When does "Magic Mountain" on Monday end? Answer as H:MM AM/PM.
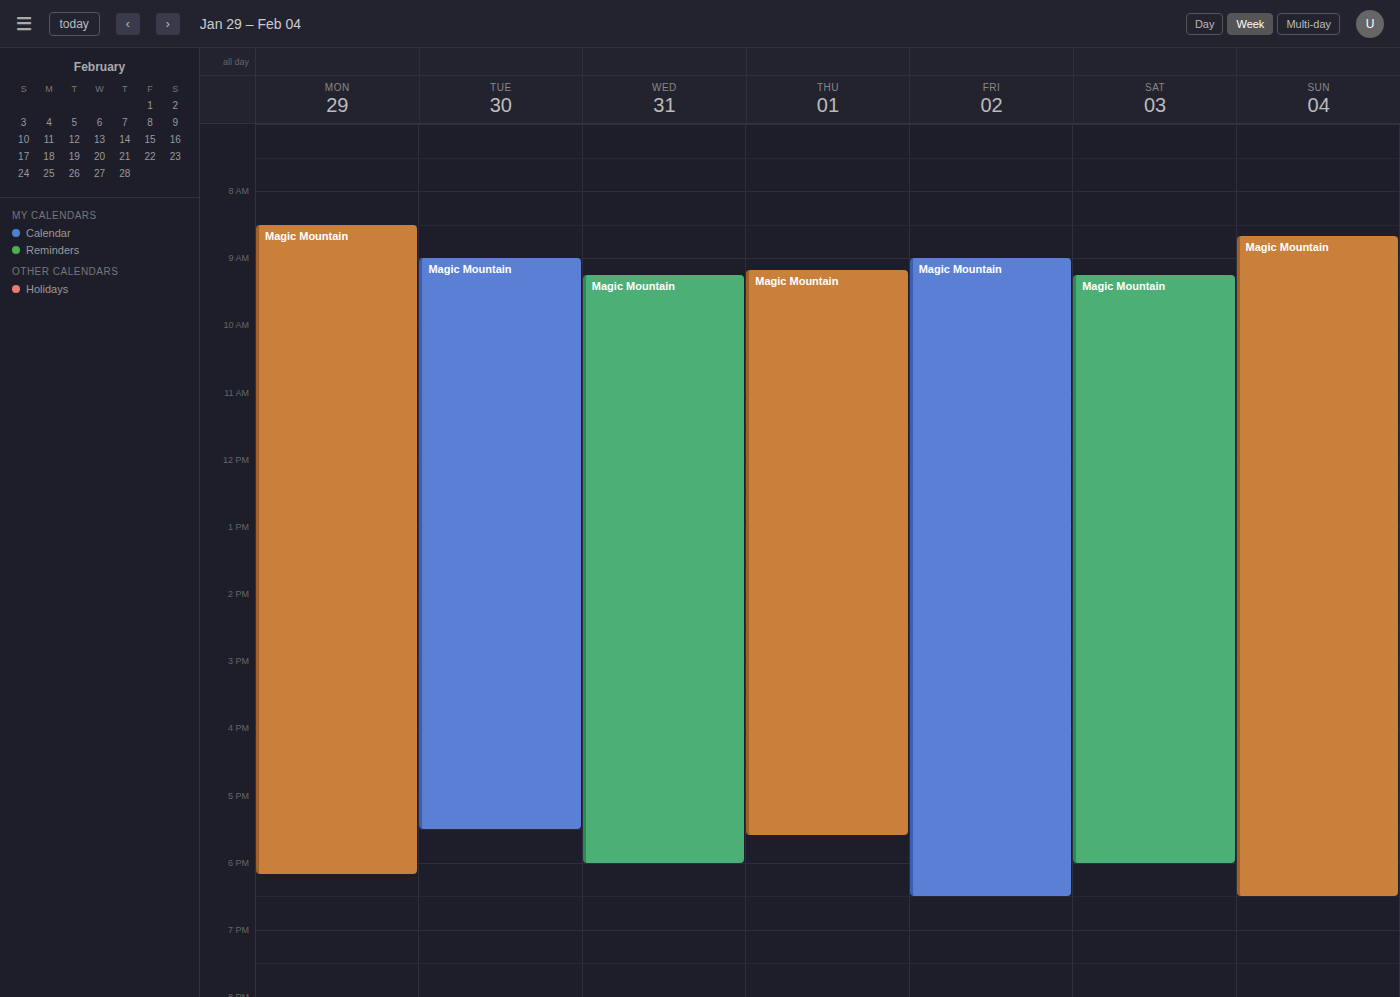
6:10 PM